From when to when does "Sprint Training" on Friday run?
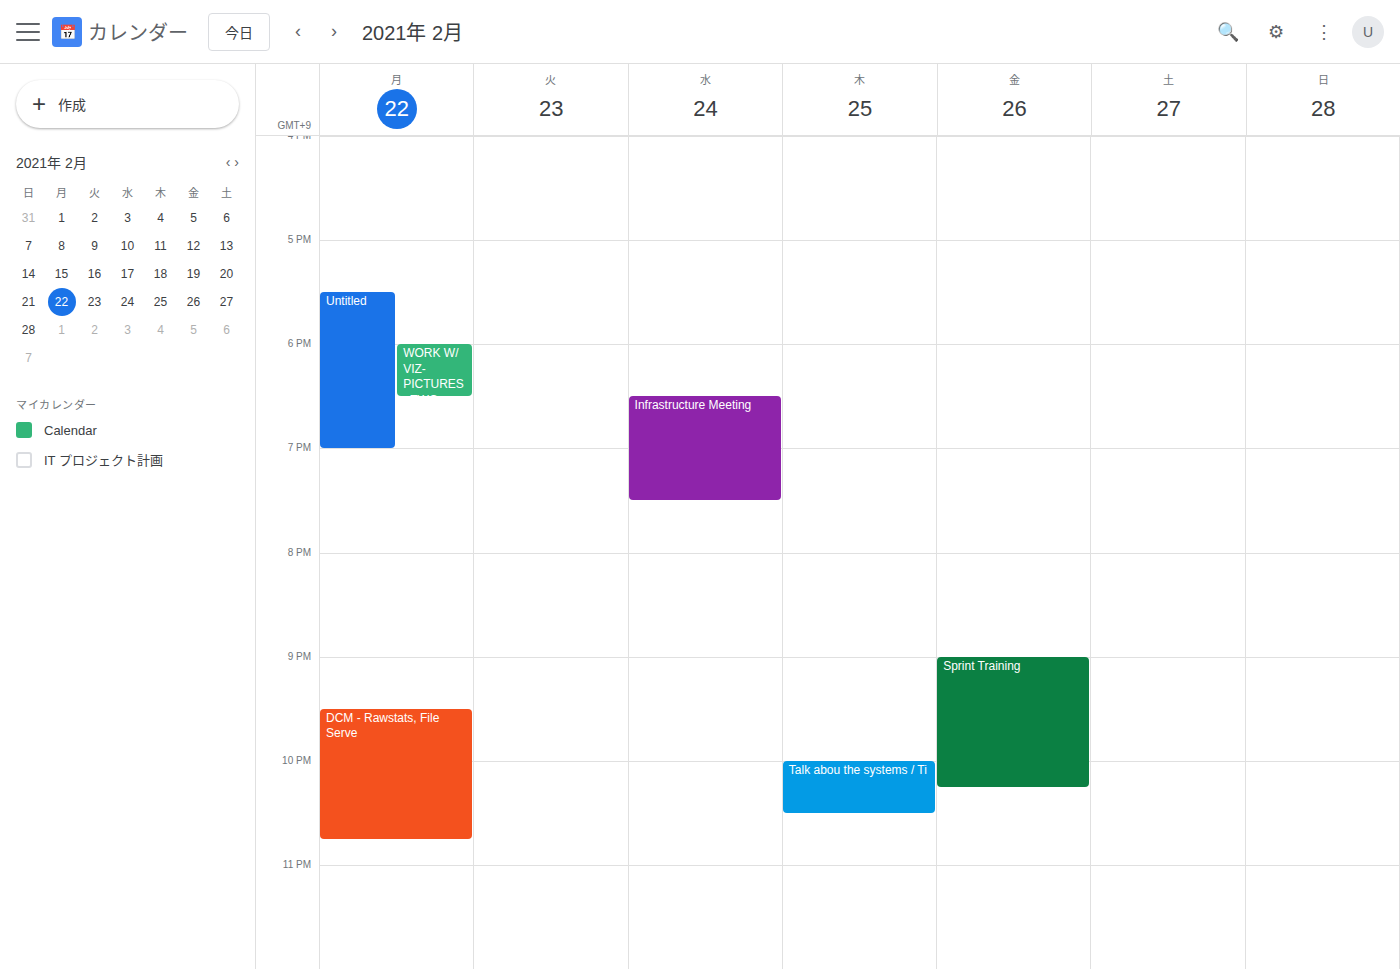
9:00 PM to 10:15 PM